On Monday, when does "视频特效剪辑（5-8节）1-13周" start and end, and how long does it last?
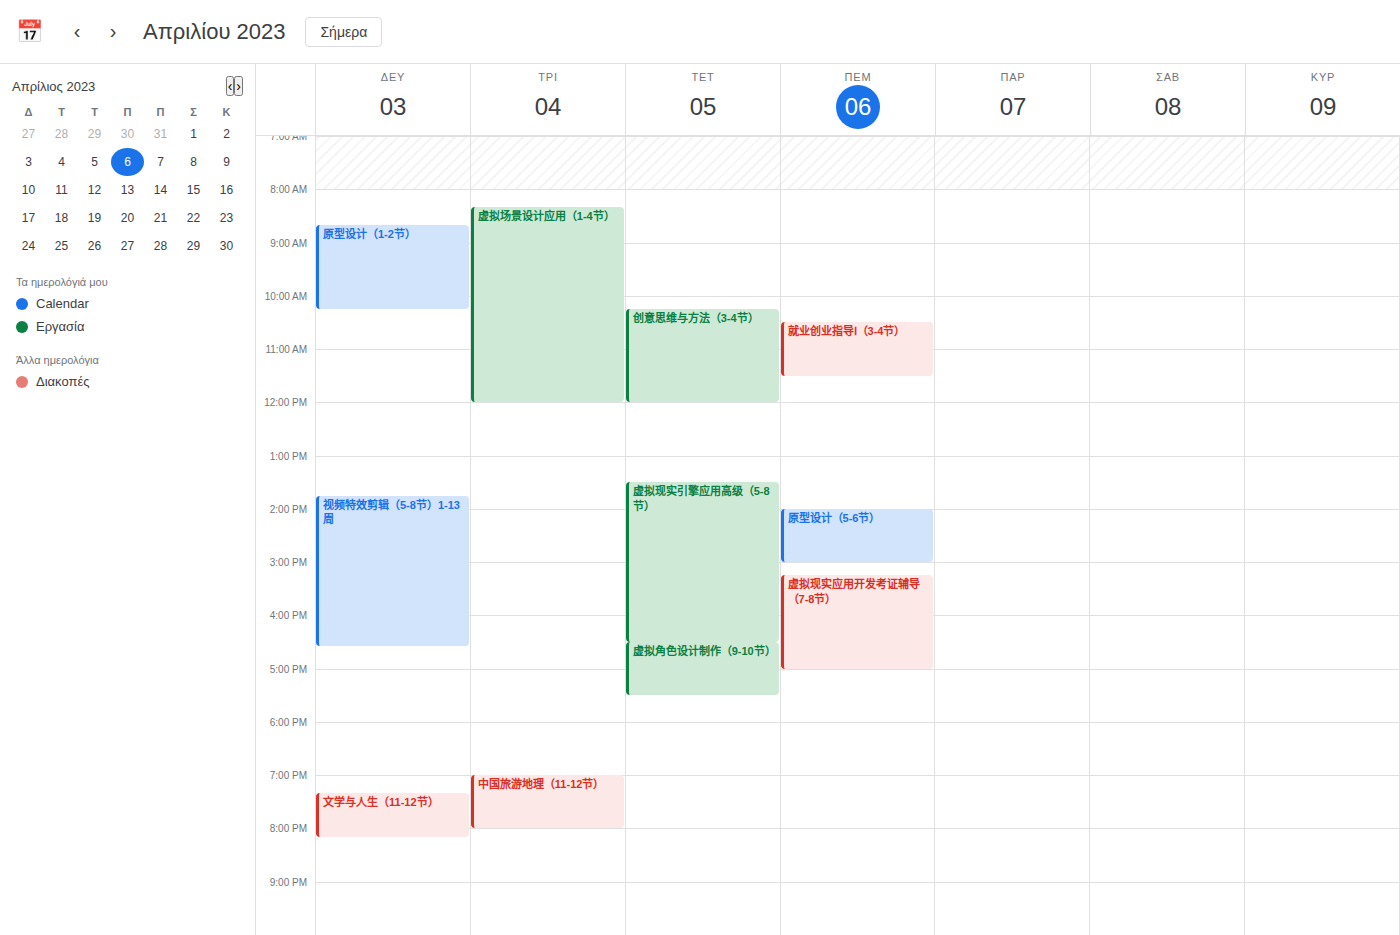
1:45 PM to 4:35 PM, 2 hours 50 minutes